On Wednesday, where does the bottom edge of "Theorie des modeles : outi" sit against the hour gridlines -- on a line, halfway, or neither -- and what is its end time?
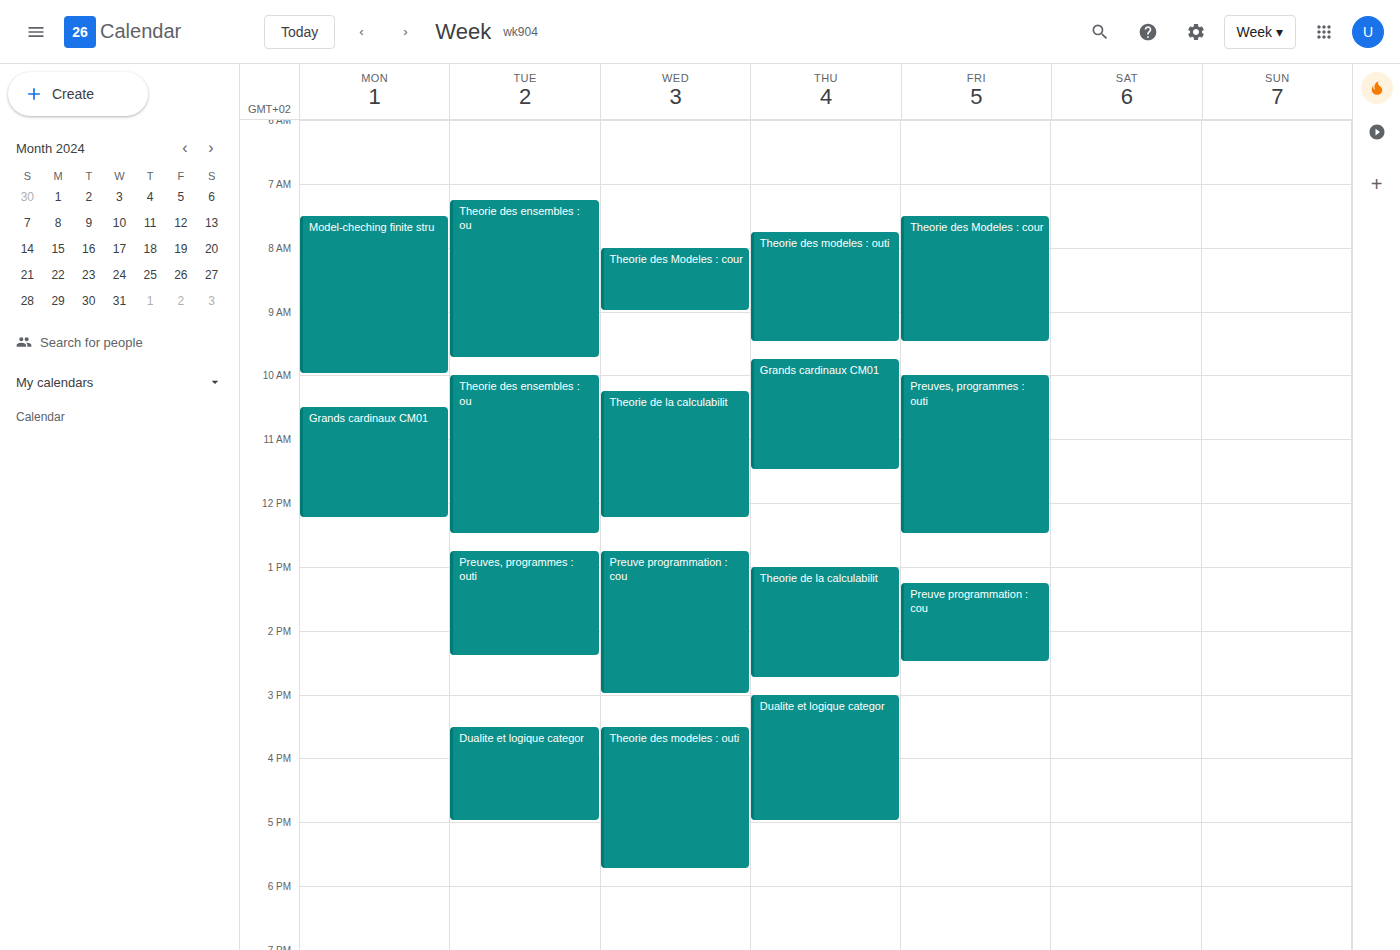
5:45 PM -- neither: three quarters of the way from the 5 PM line to the 6 PM line.